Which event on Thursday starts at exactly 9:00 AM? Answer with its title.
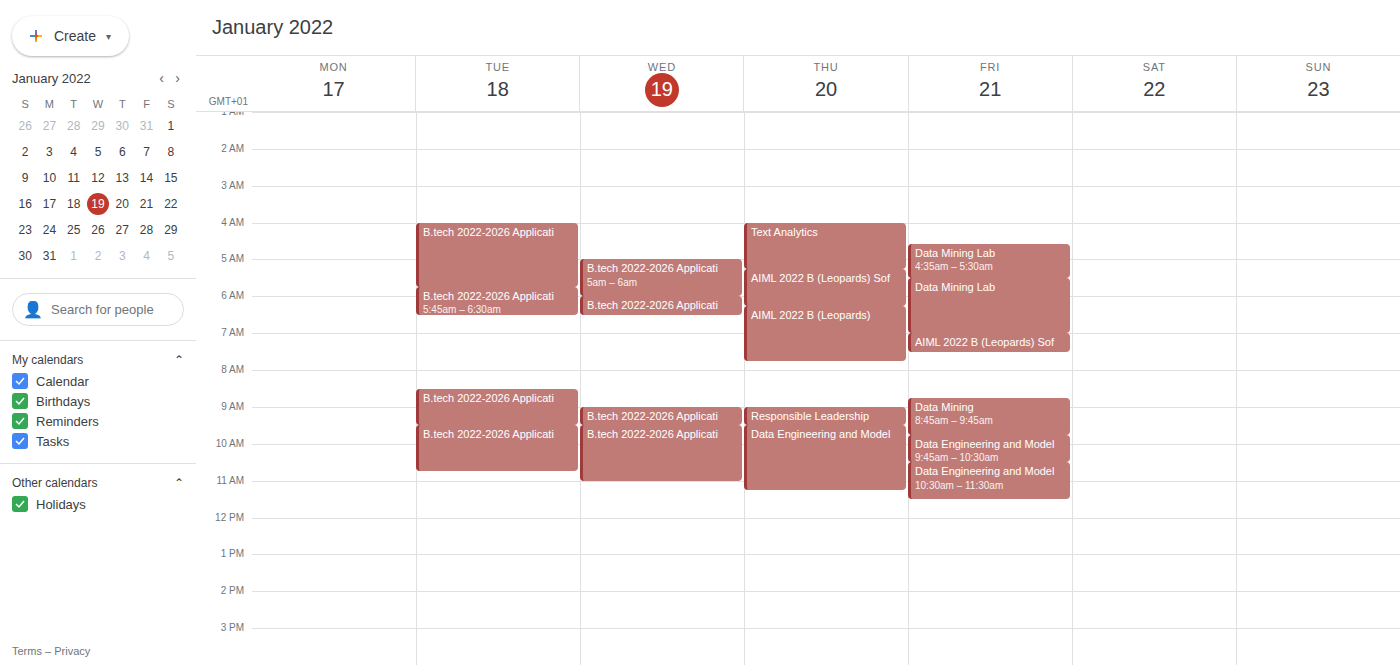
"Responsible Leadership"